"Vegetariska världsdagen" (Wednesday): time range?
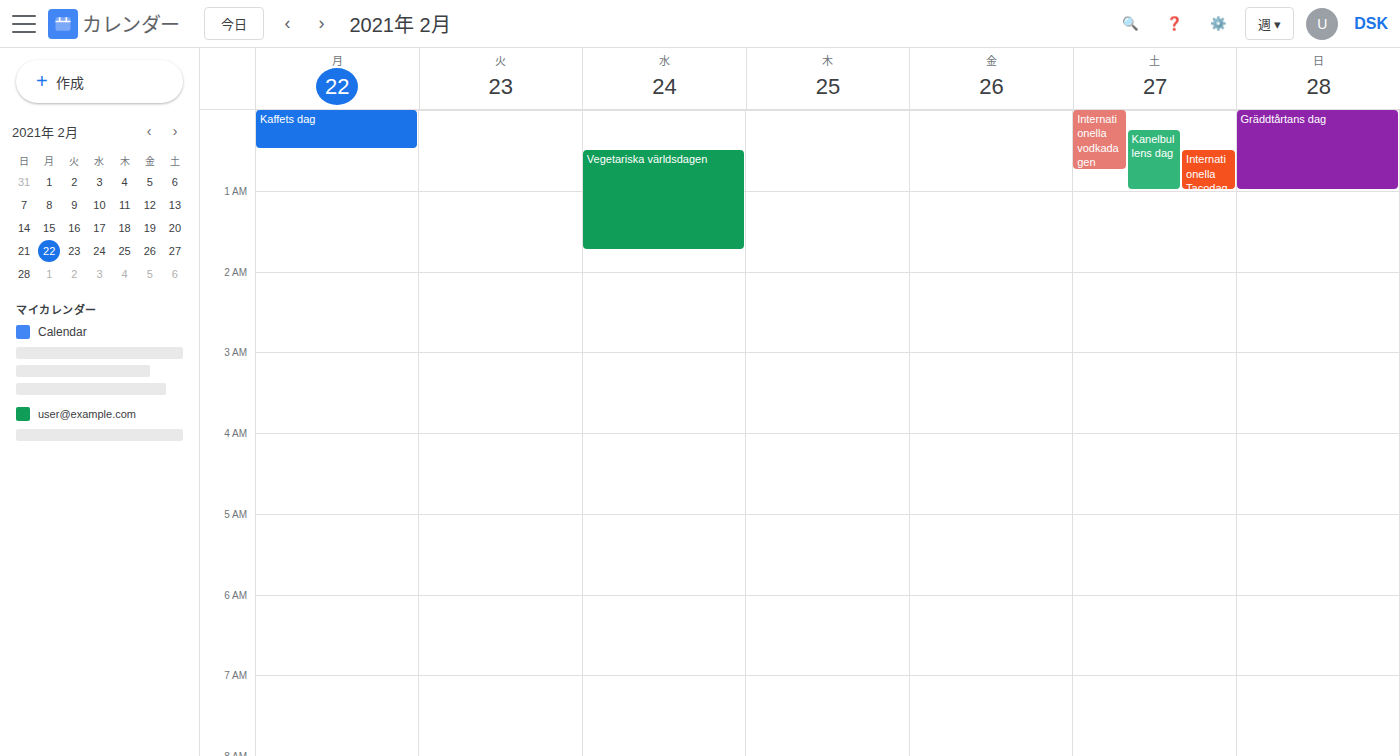
00:30 to 01:45